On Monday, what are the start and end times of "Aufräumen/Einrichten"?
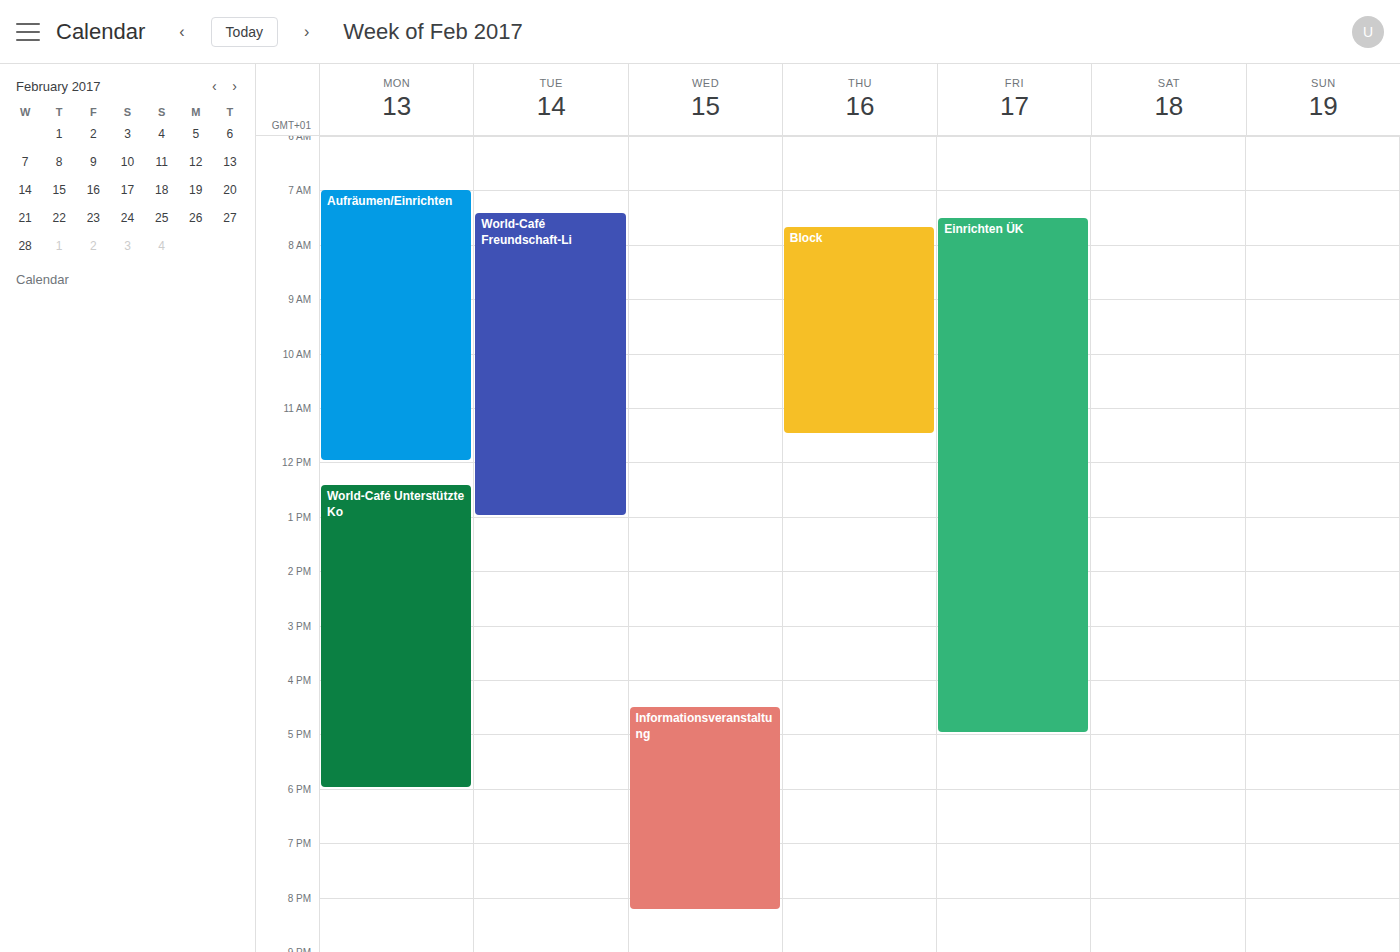
7:00 AM to 12:00 PM